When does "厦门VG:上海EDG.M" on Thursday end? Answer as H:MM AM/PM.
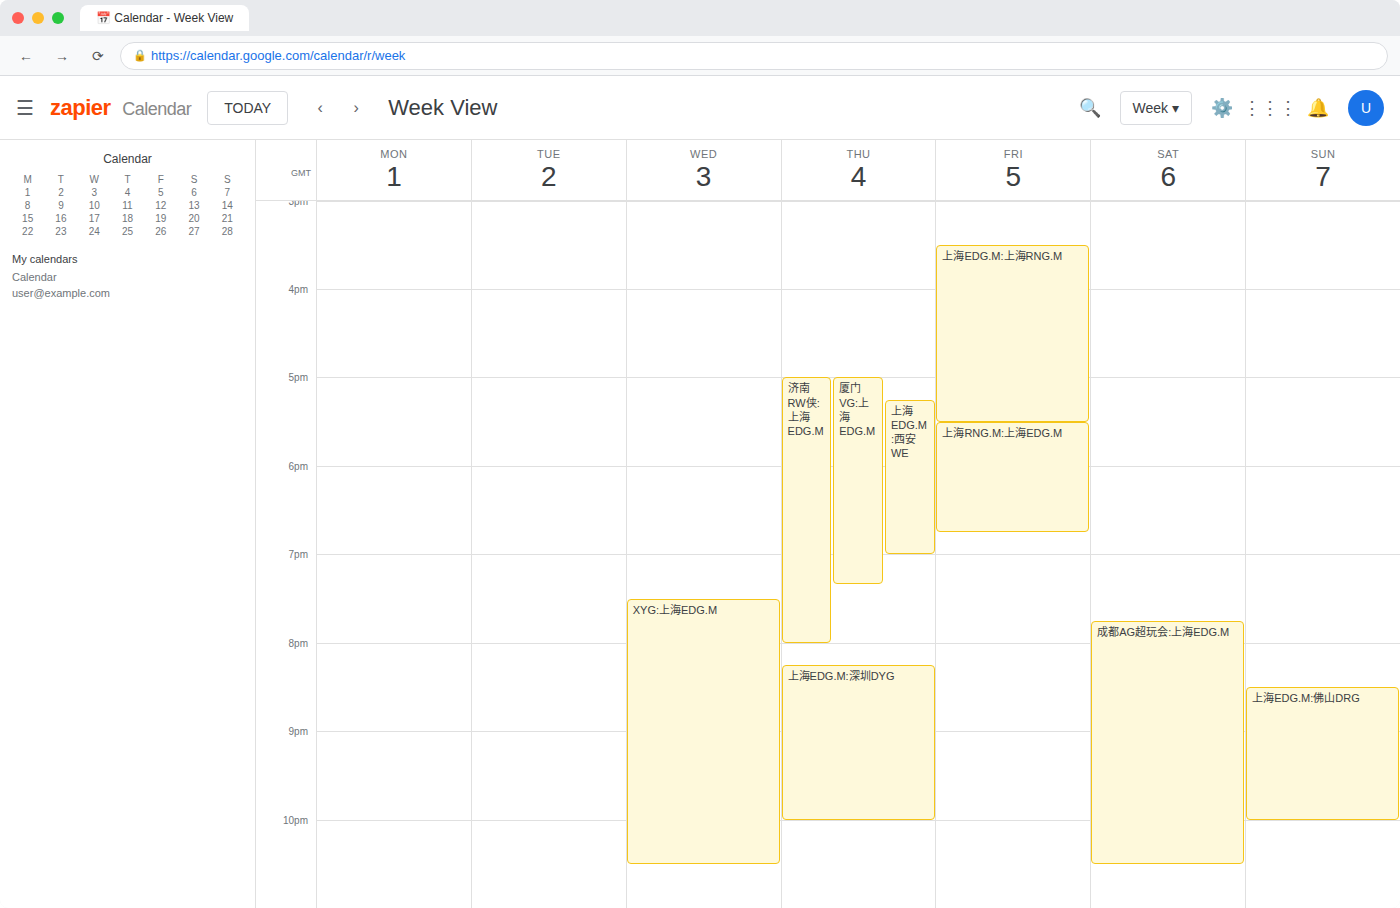
7:20 PM